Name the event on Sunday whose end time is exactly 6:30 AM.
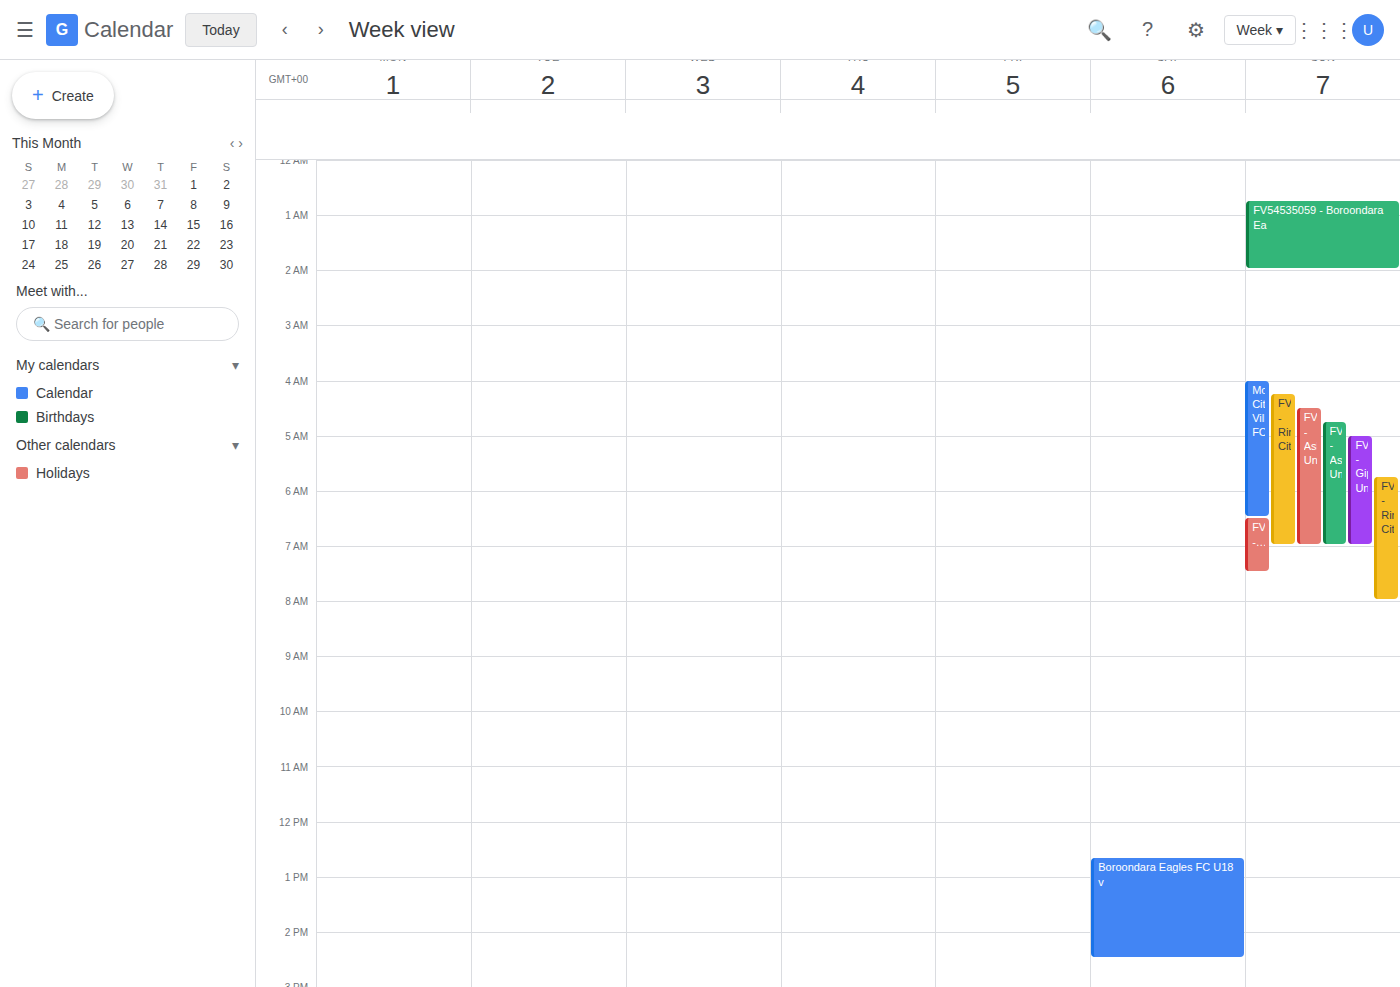
"Monash City Villarreal FC"